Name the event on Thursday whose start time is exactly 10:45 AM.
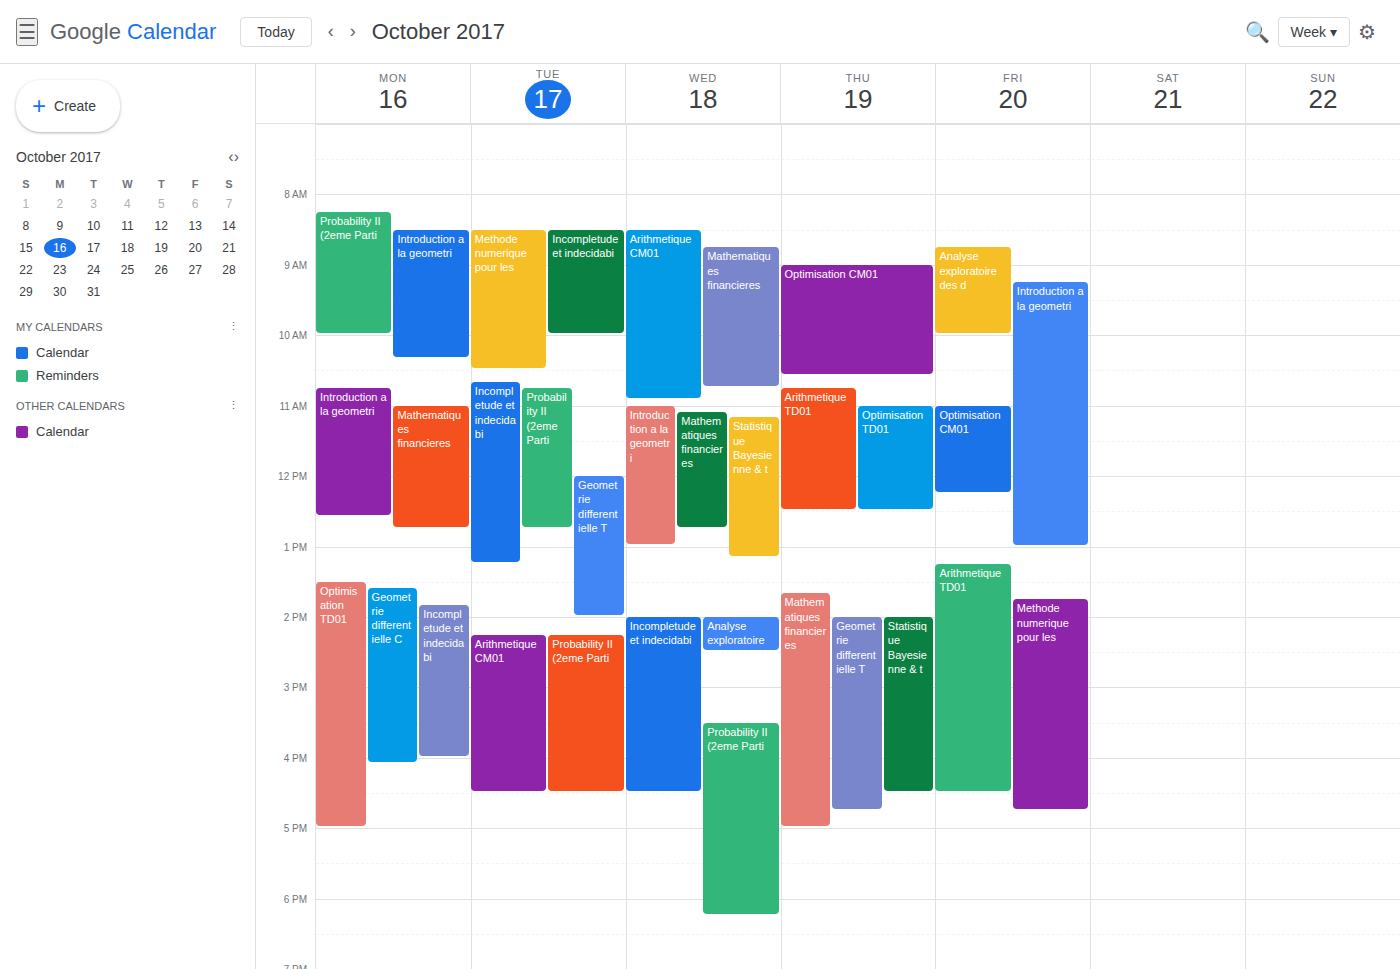
"Arithmetique TD01"